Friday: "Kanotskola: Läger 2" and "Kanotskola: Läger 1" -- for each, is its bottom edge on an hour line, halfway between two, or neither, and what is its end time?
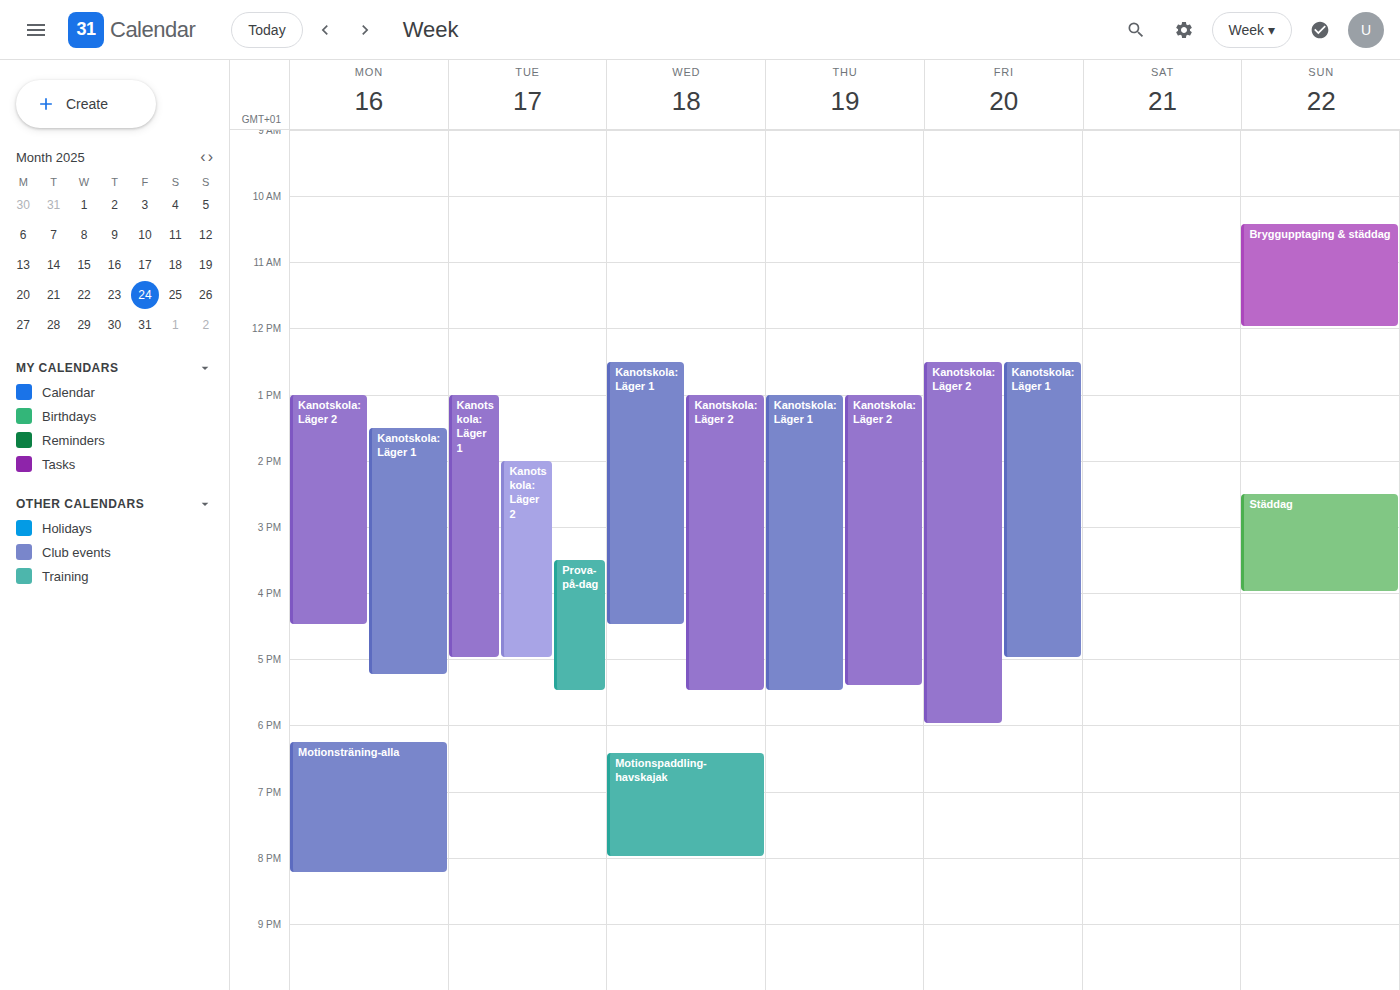
"Kanotskola: Läger 2": 6:00 PM, exactly on the 6 PM line. "Kanotskola: Läger 1": 5:00 PM, exactly on the 5 PM line.